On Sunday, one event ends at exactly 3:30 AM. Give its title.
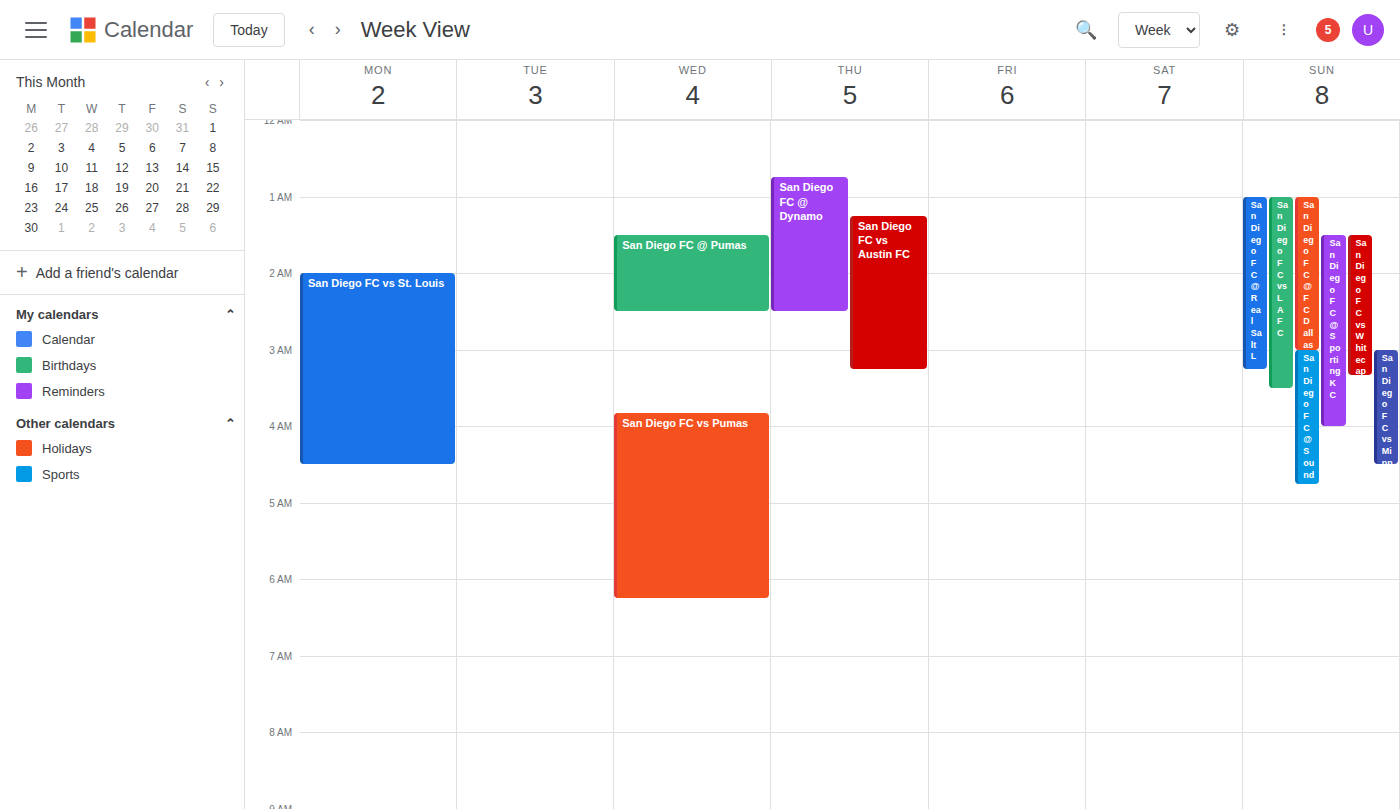
"San Diego FC vs LAFC"